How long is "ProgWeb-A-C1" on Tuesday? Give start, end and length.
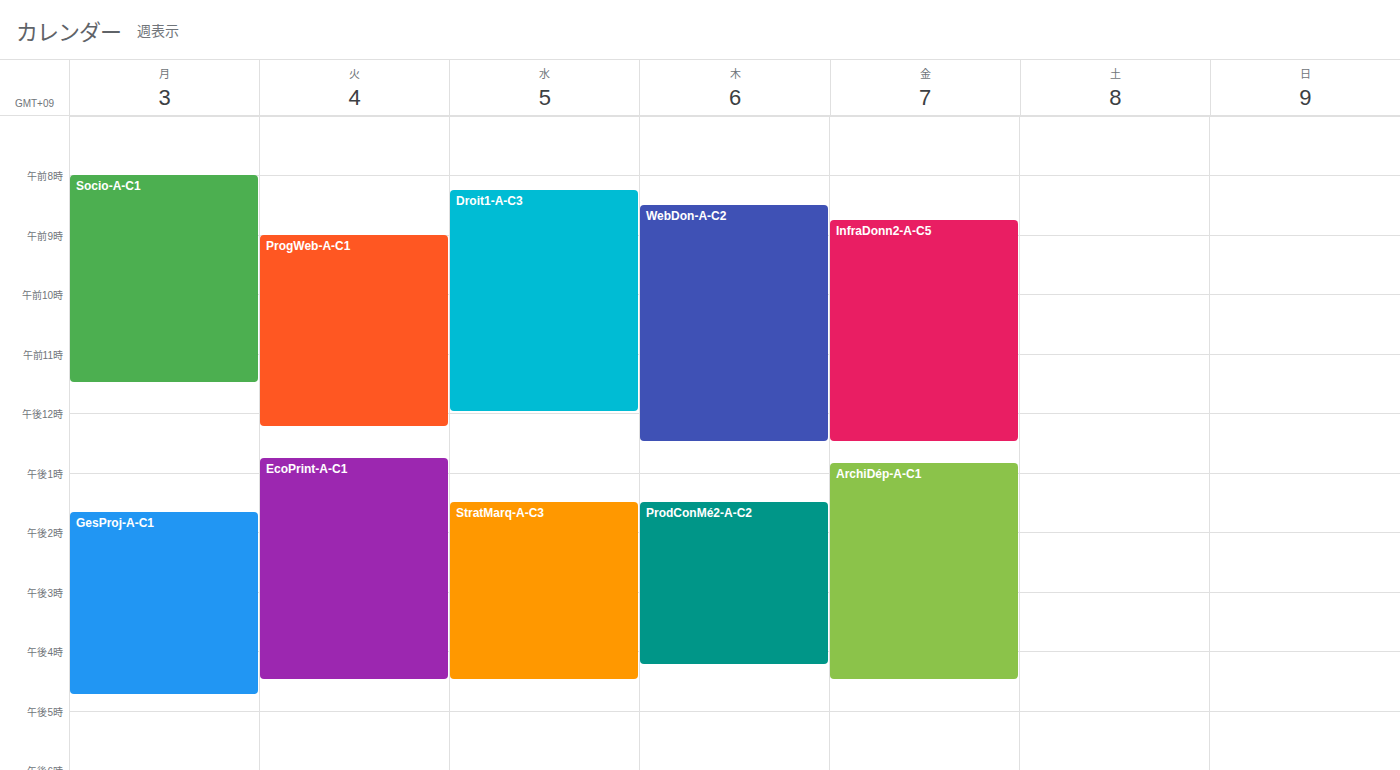
9:00 AM to 12:15 PM, 3 hours 15 minutes